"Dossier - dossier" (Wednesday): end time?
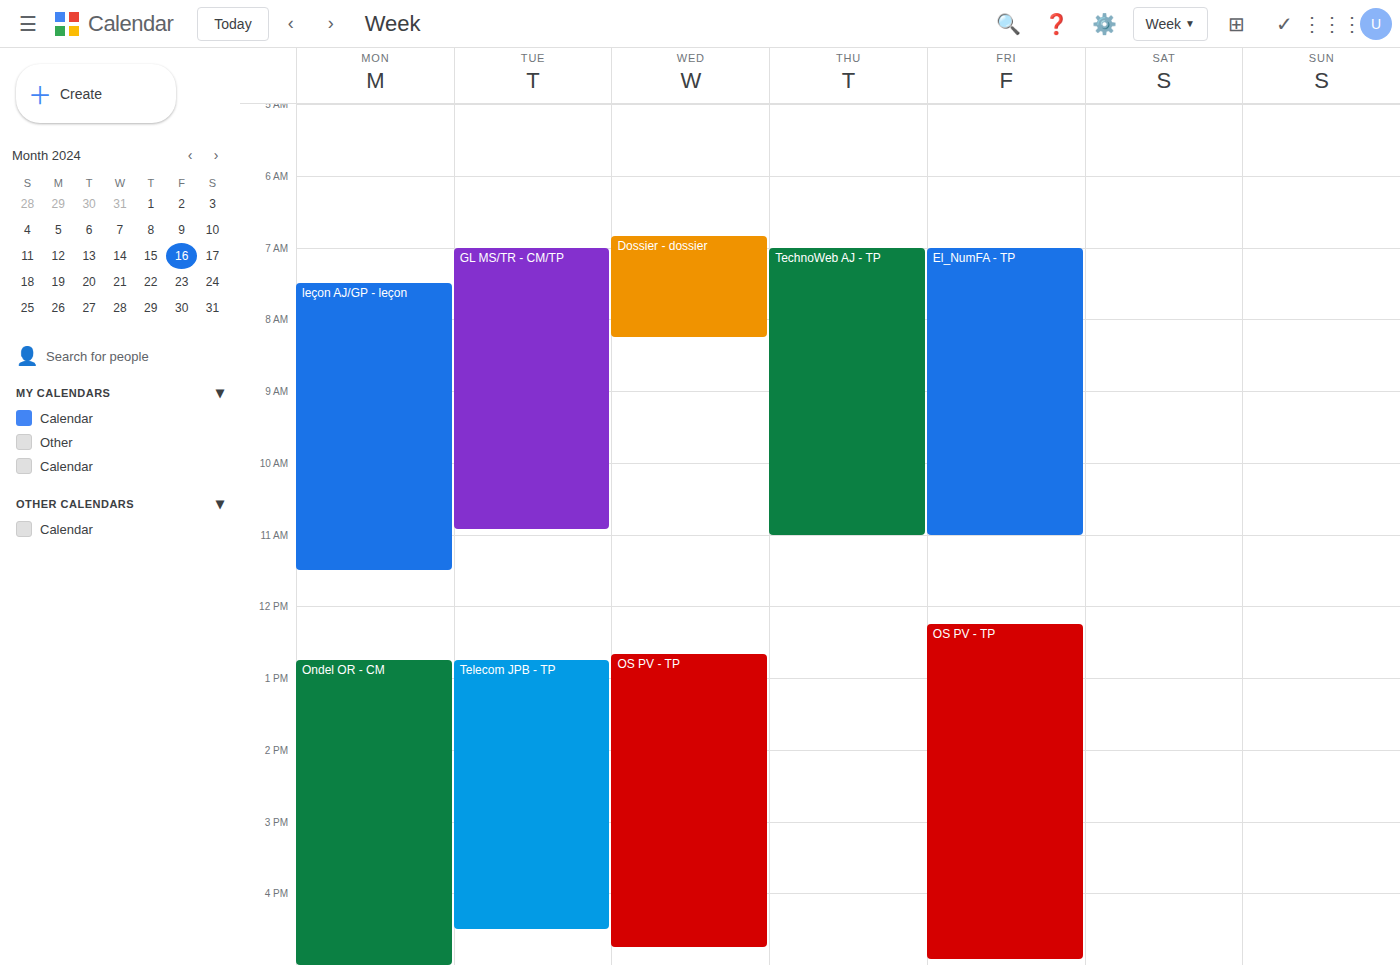
8:15 AM